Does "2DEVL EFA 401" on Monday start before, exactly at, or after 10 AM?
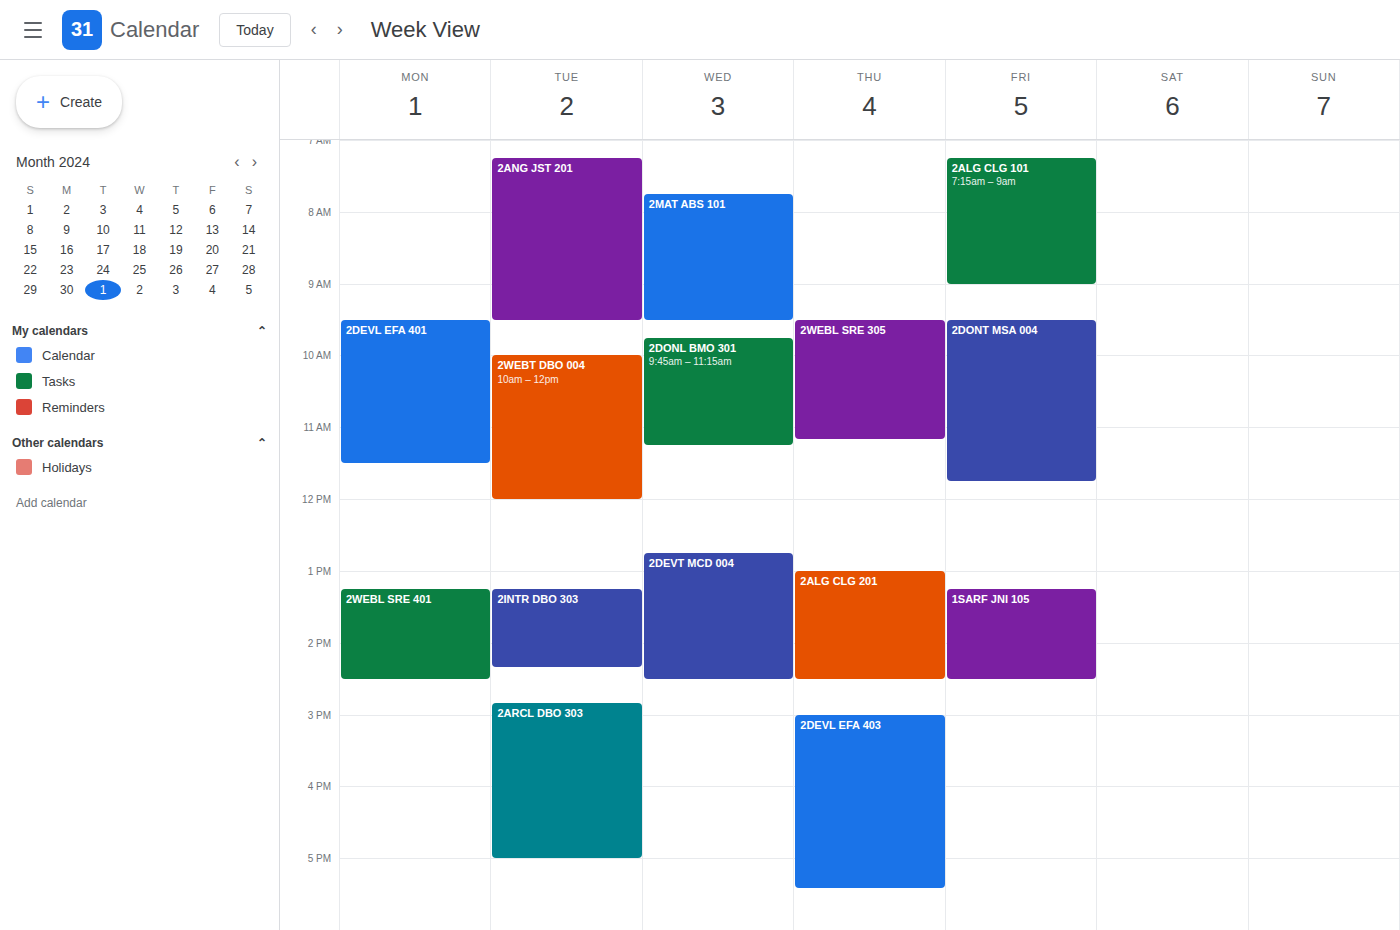
9:30 AM -- before 10 AM, 30 minutes above the 10 AM line.